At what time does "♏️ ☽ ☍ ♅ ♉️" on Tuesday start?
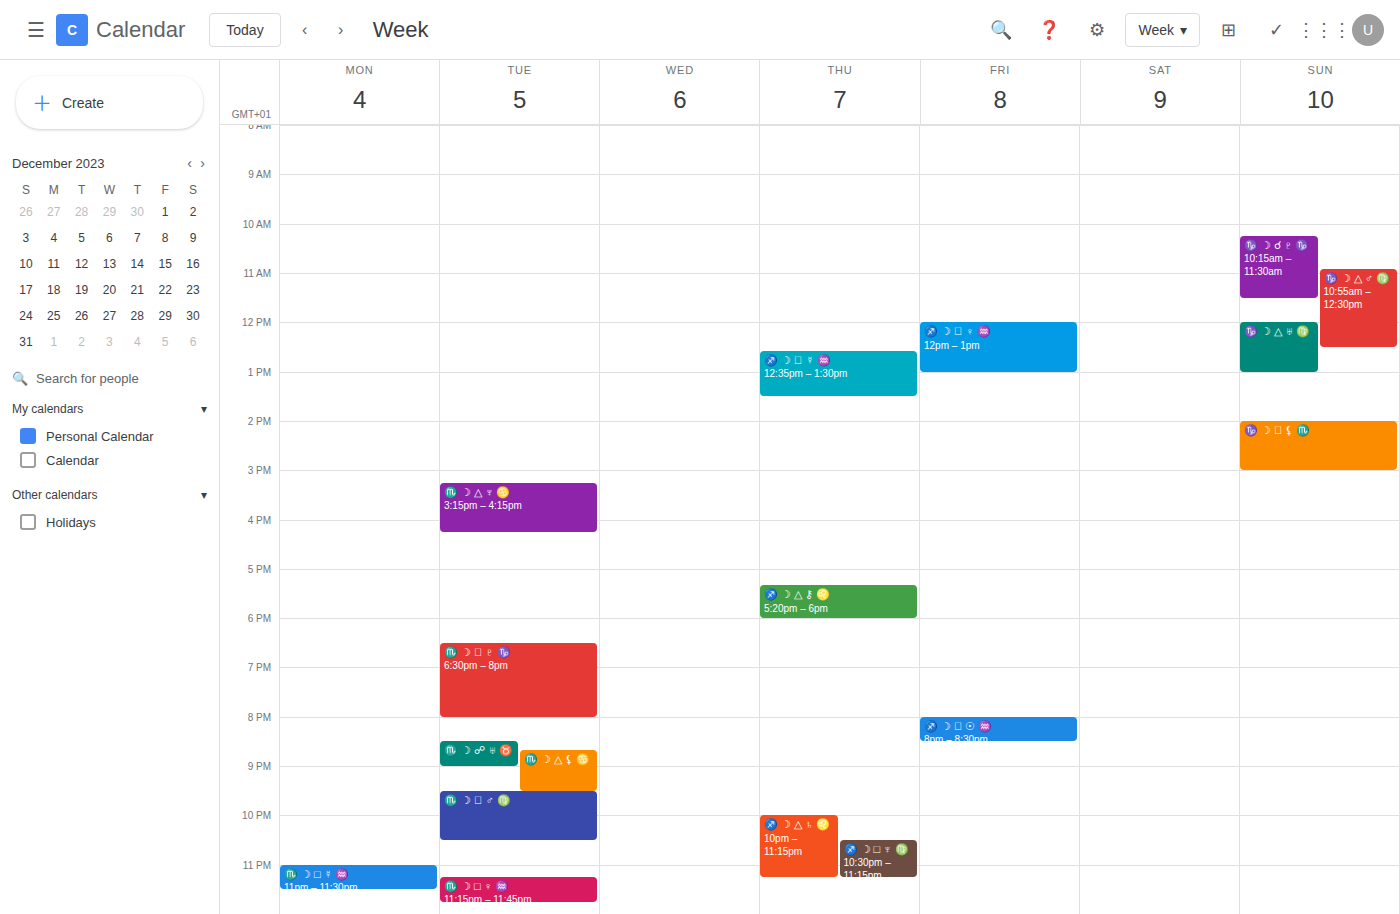
8:30 PM